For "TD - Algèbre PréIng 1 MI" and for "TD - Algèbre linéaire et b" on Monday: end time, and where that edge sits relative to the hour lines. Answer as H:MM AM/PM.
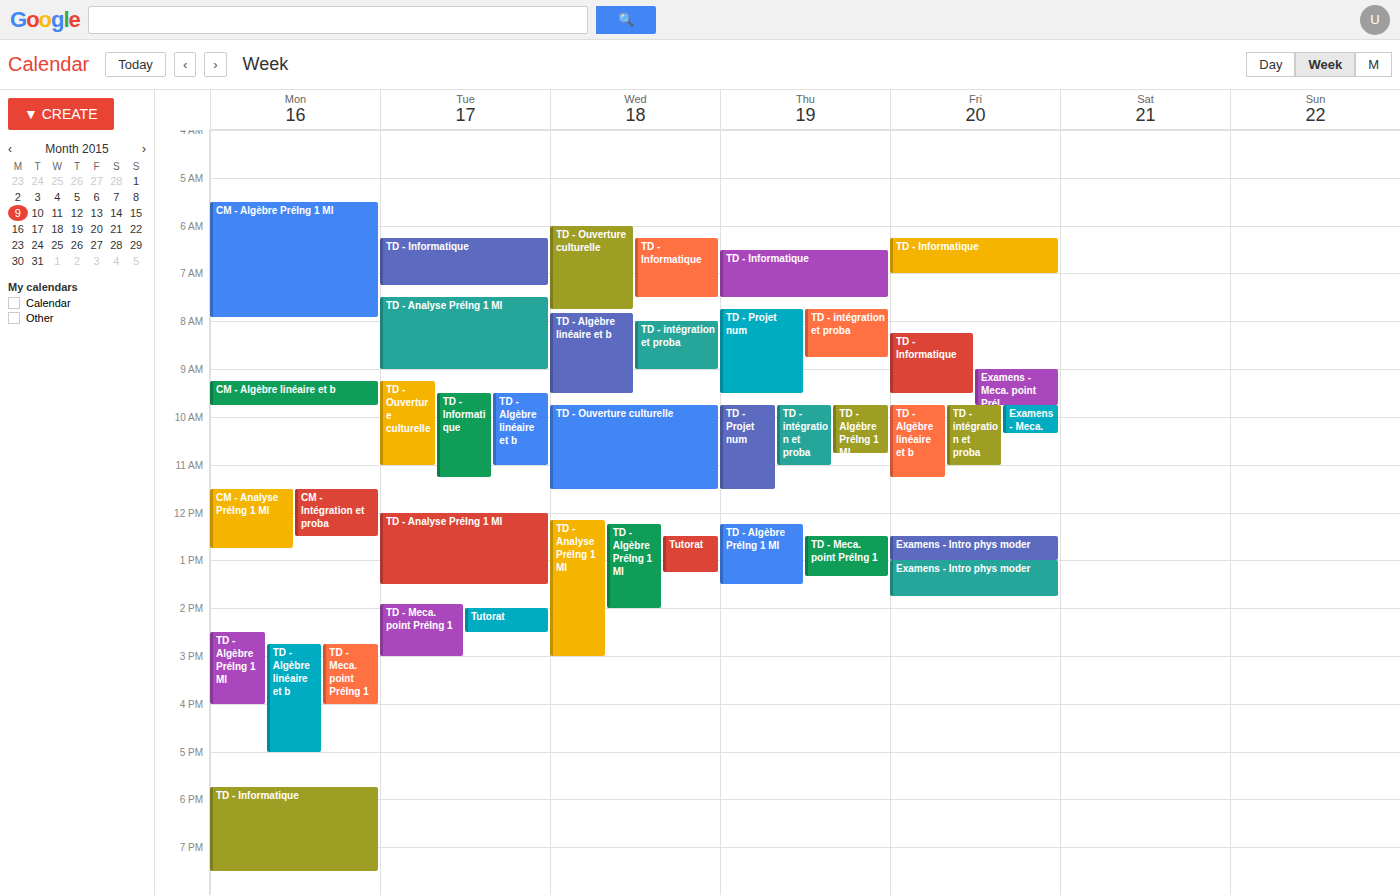
"TD - Algèbre PréIng 1 MI": 4:00 PM, exactly on the 4 PM line. "TD - Algèbre linéaire et b": 5:00 PM, exactly on the 5 PM line.